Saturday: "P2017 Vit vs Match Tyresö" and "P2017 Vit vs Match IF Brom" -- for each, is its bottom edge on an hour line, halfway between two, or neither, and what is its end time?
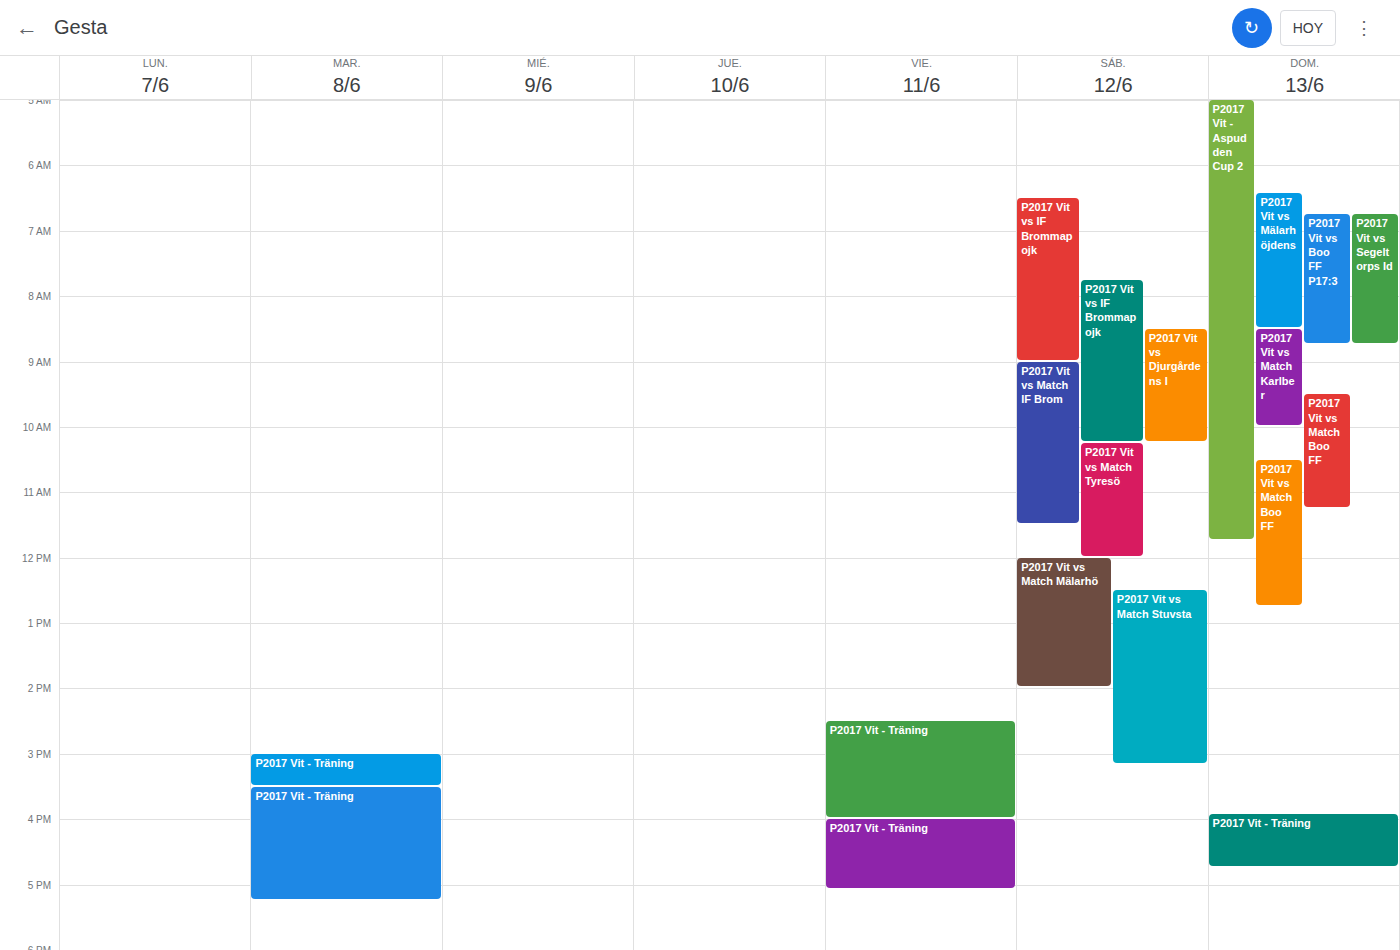
"P2017 Vit vs Match Tyresö": 12:00 PM, exactly on the 12 PM line. "P2017 Vit vs Match IF Brom": 11:30 AM, halfway between the 11 AM and 12 PM lines.